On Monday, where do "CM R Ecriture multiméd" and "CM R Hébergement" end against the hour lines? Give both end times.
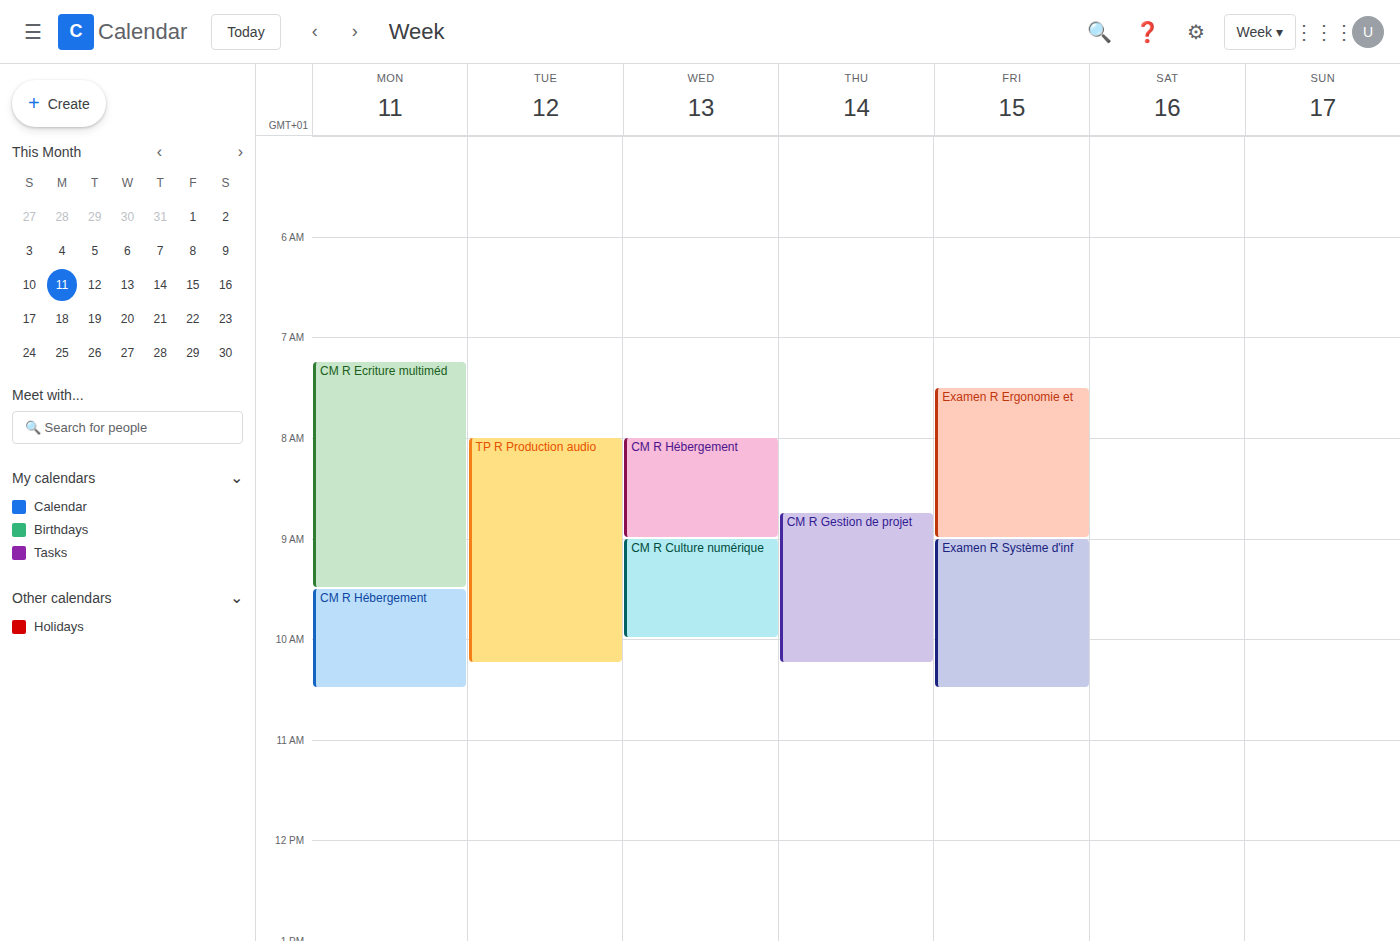
"CM R Ecriture multiméd": 9:30 AM, halfway between the 9 AM and 10 AM lines. "CM R Hébergement": 10:30 AM, halfway between the 10 AM and 11 AM lines.